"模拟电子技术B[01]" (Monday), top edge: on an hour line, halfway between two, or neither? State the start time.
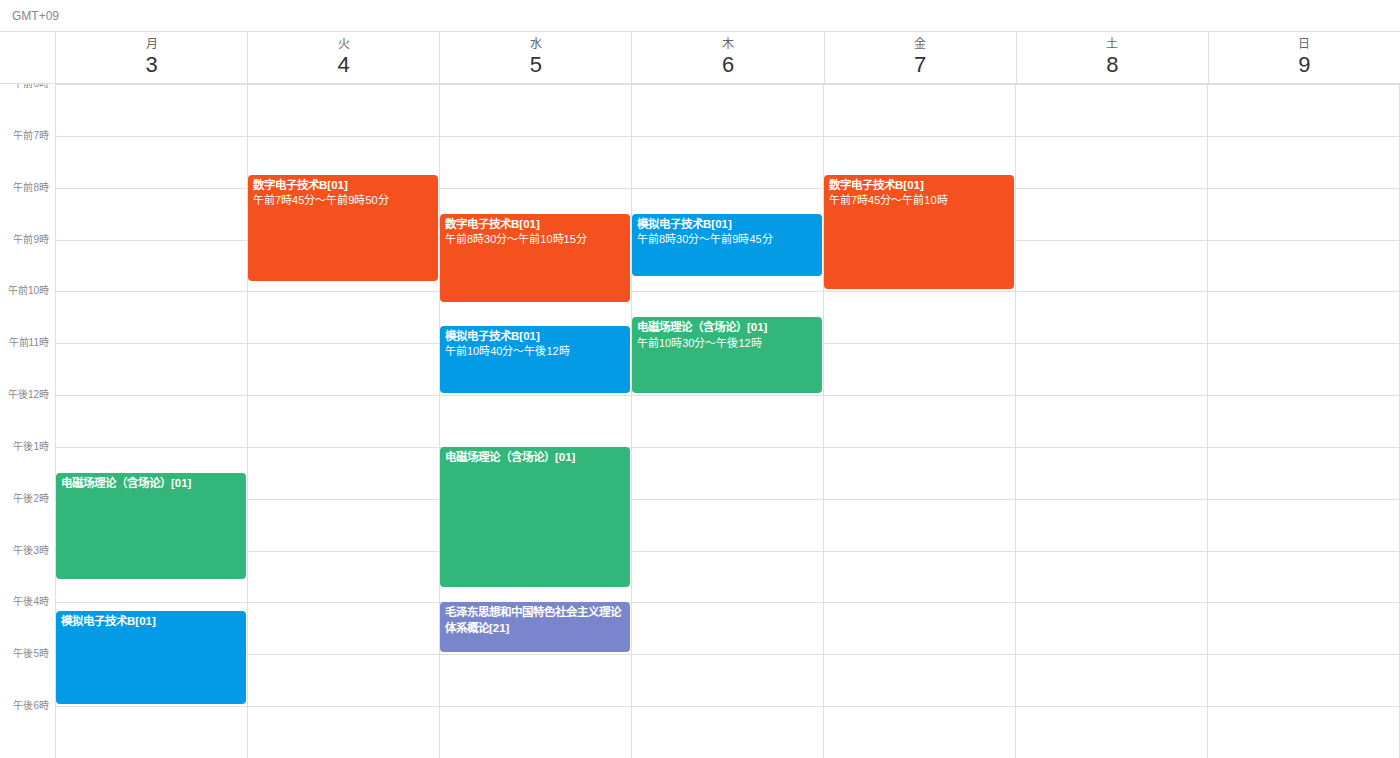
4:10 PM -- neither: 10 minutes below the 4 PM line and 50 minutes above the 5 PM line.